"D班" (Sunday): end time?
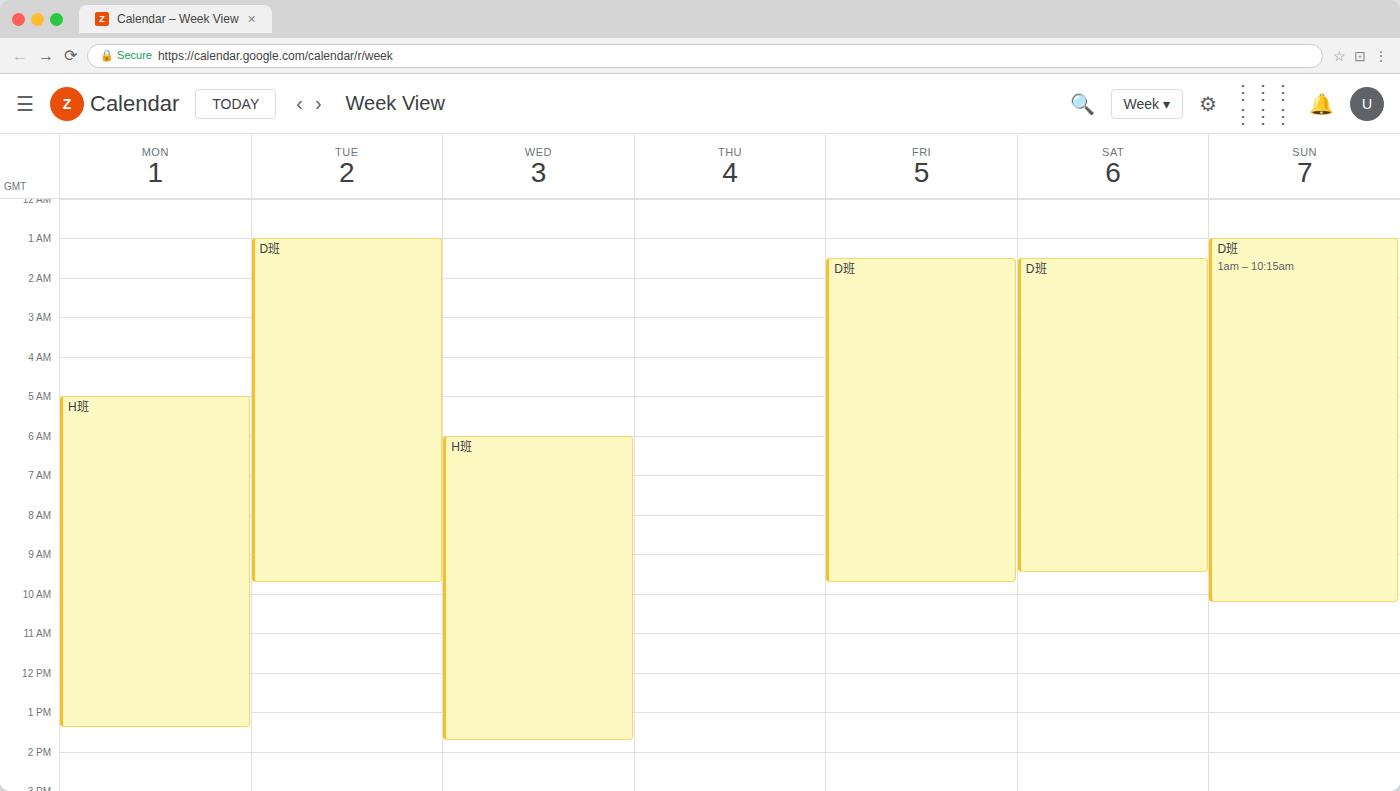
10:15 AM